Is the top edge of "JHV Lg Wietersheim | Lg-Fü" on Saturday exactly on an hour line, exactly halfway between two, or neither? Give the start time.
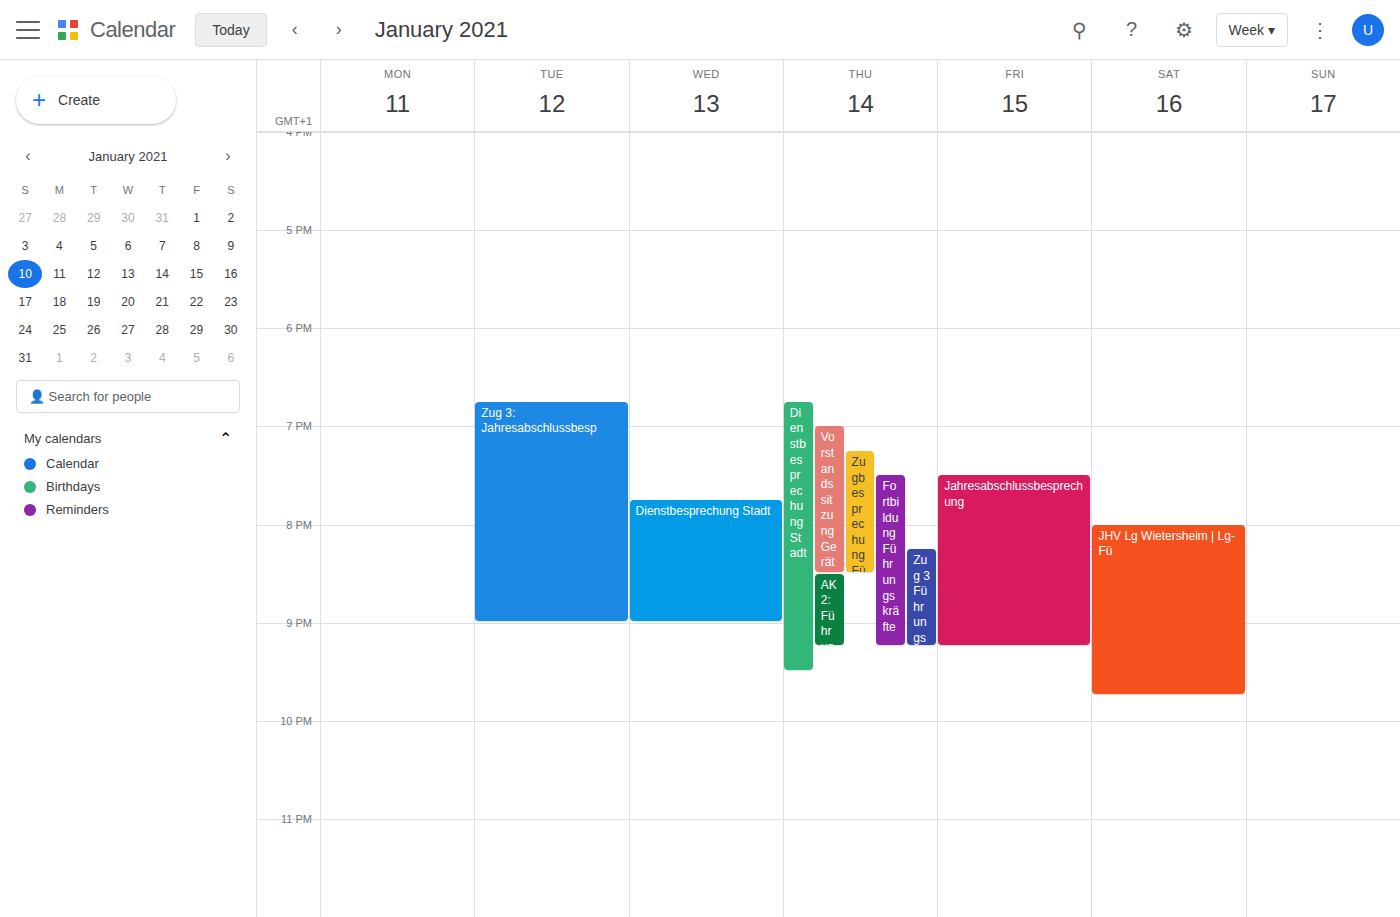
8:00 PM -- exactly on the 8 PM line.